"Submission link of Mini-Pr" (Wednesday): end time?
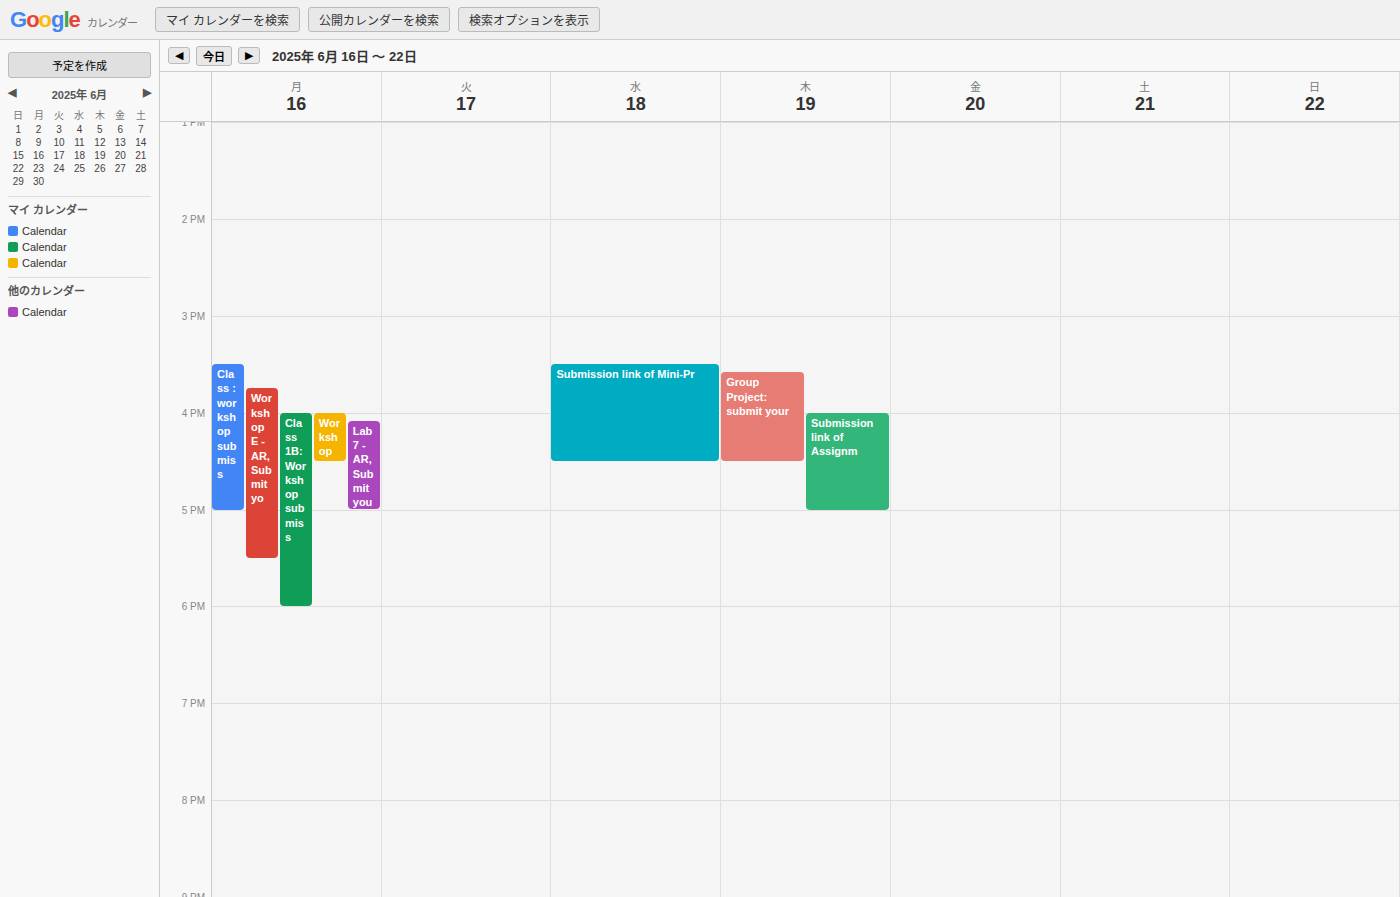
4:30 PM